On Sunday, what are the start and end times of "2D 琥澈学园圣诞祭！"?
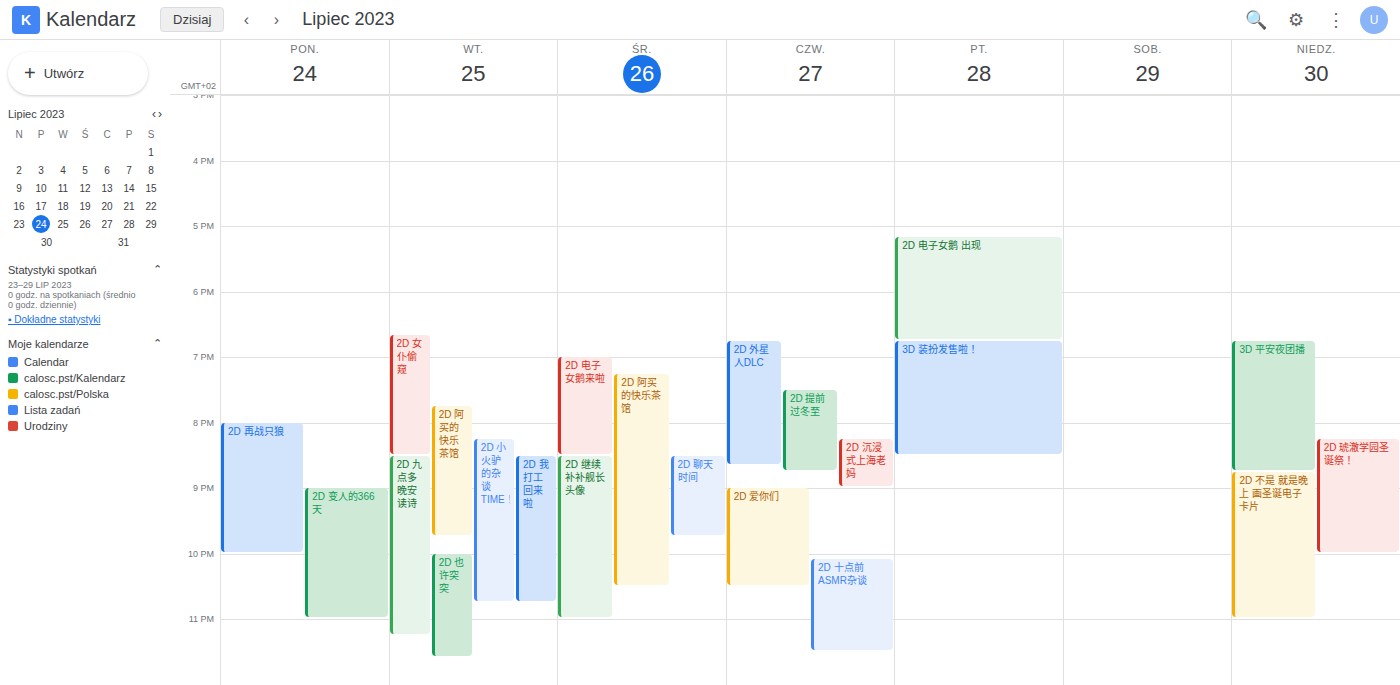
20:15 to 22:00